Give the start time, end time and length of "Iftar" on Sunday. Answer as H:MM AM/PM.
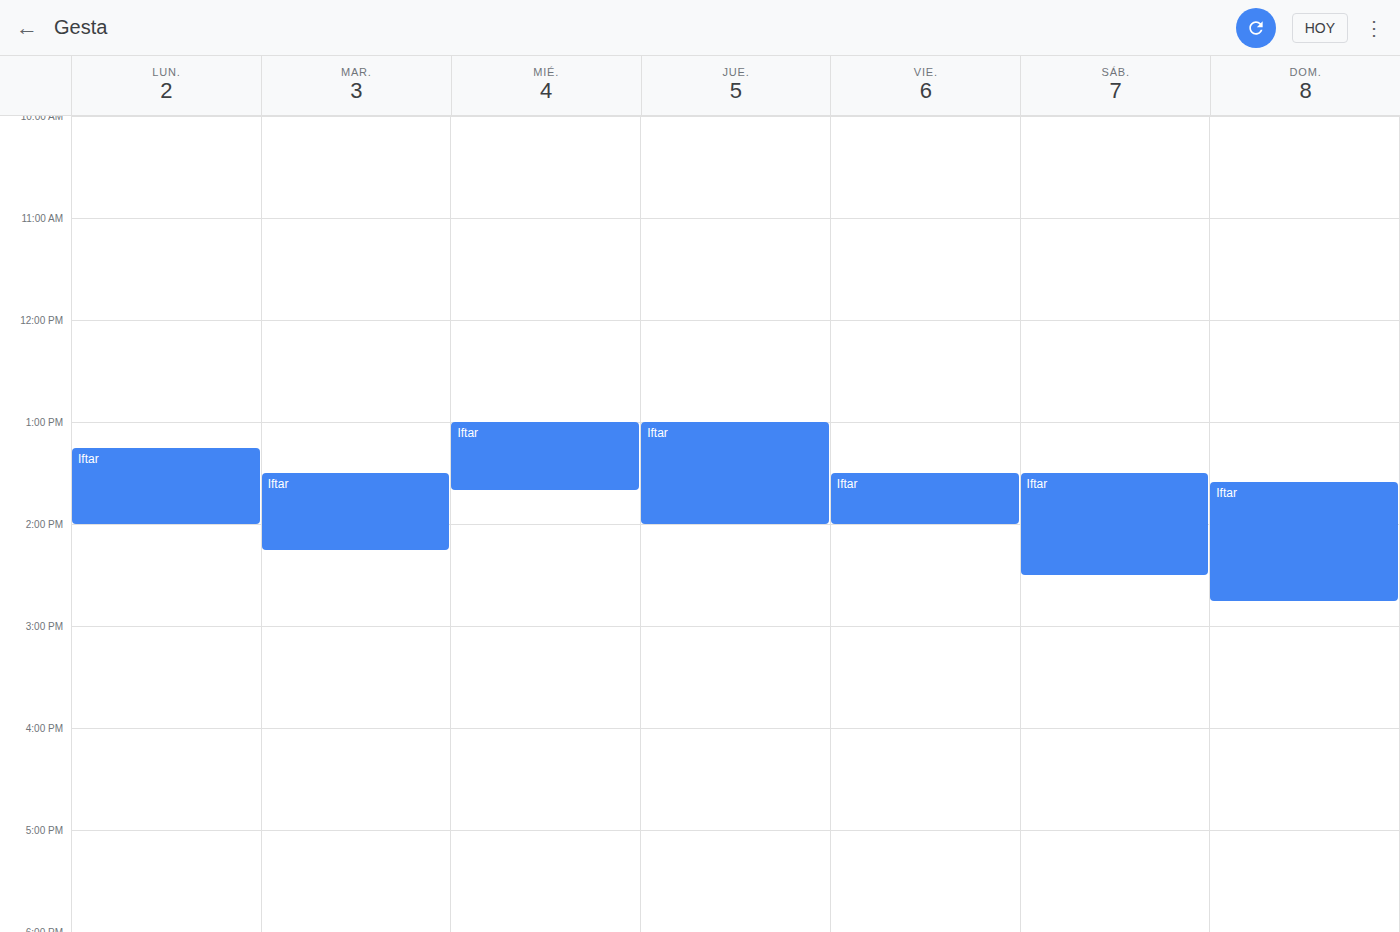
1:35 PM to 2:45 PM, 1 hour 10 minutes